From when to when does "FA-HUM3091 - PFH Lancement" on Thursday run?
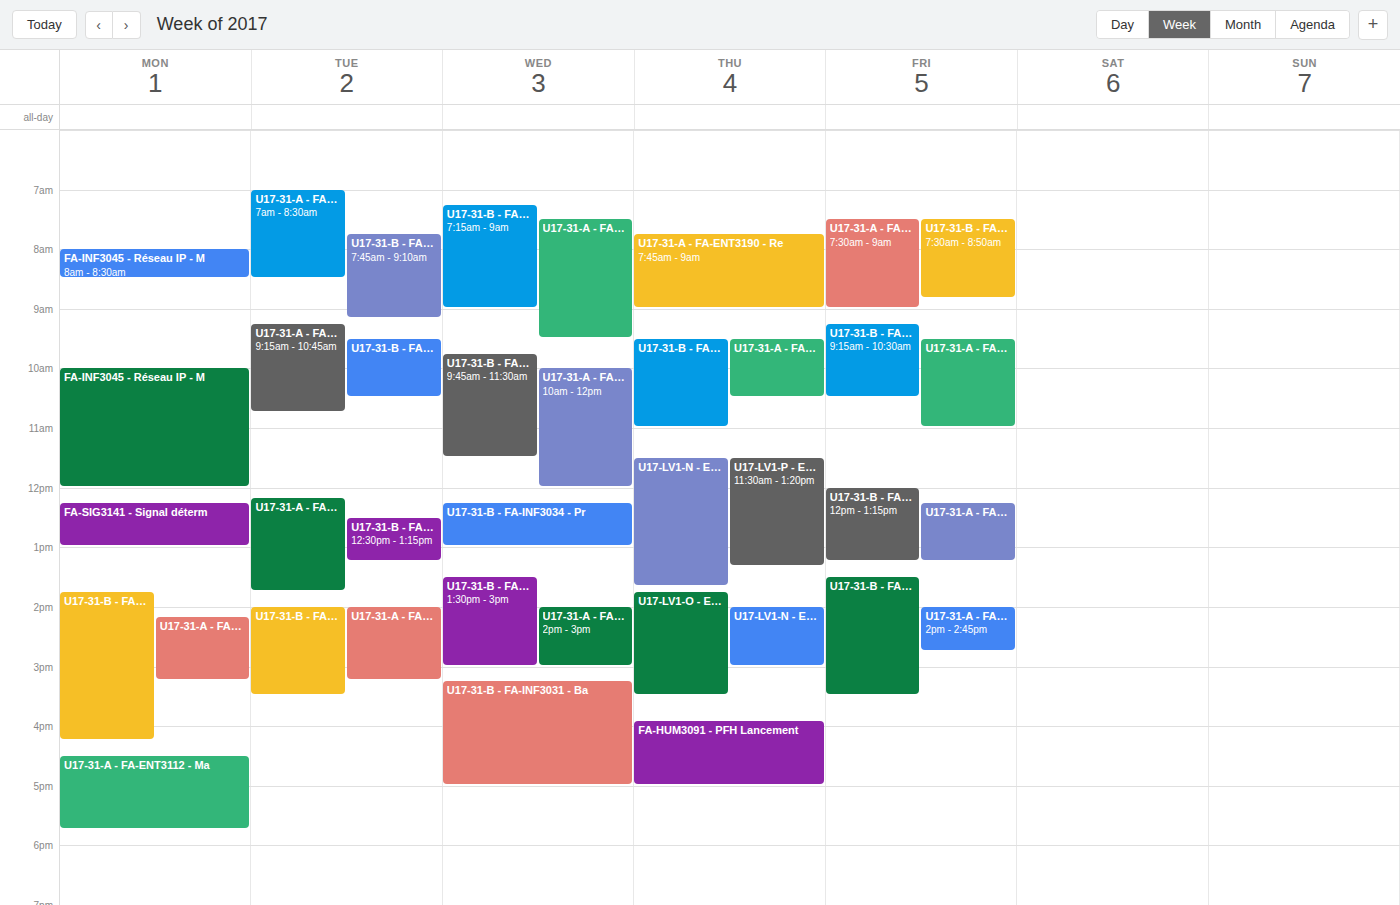
3:55 PM to 5:00 PM